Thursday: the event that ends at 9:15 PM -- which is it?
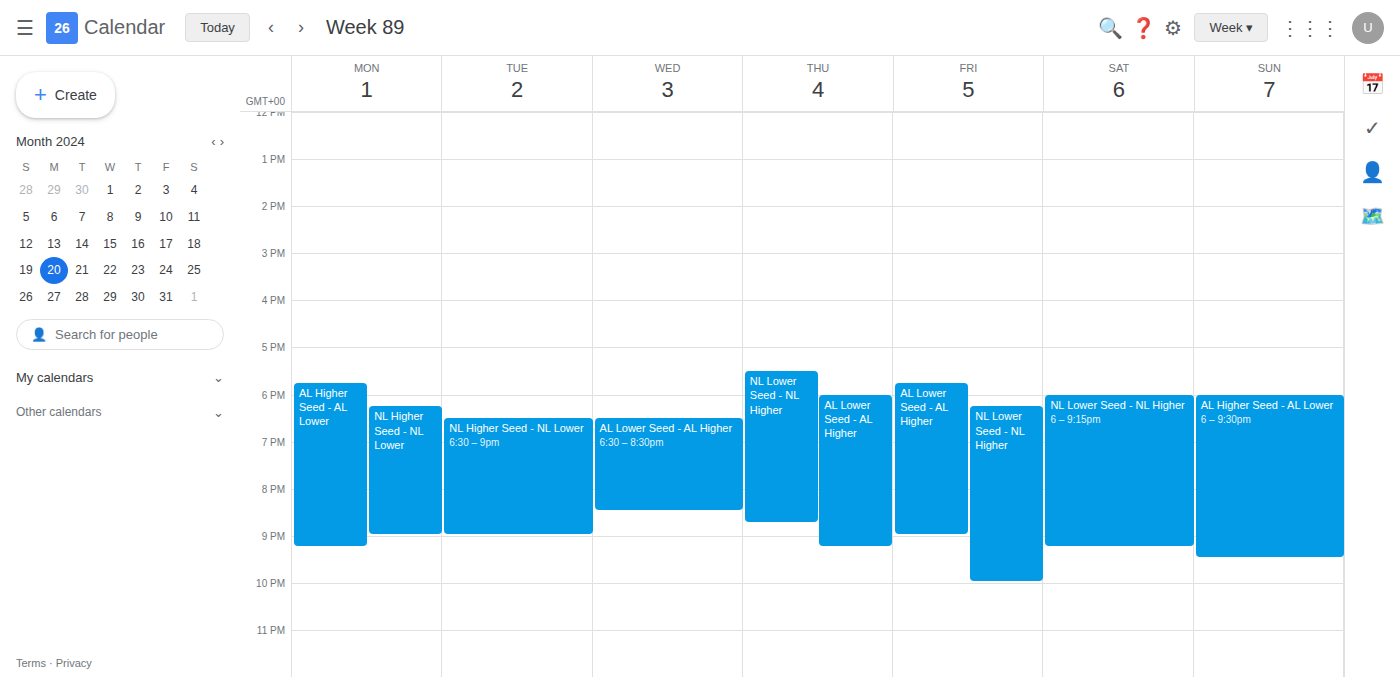
"AL Lower Seed - AL Higher"